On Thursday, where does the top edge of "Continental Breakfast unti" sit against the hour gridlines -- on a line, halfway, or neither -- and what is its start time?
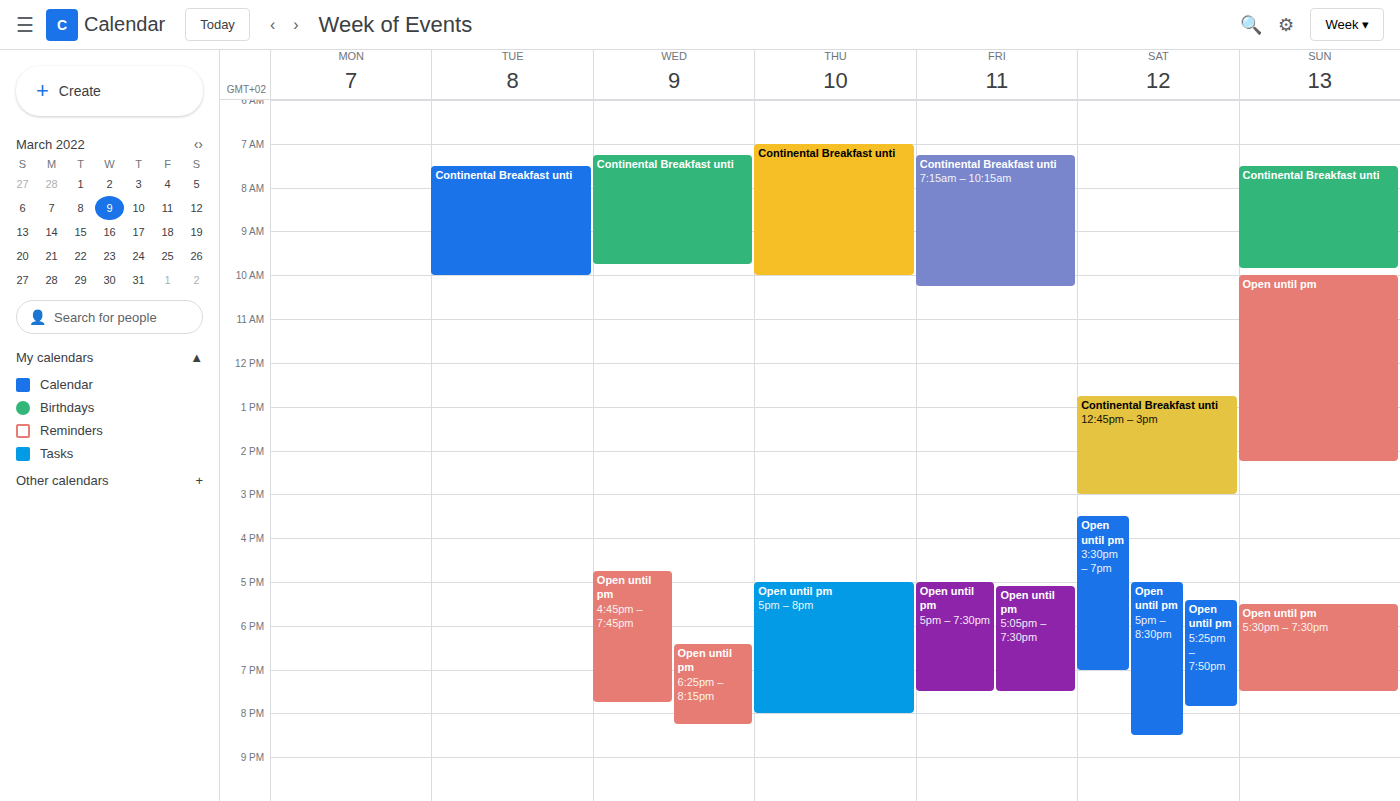
7:00 AM -- exactly on the 7 AM line.